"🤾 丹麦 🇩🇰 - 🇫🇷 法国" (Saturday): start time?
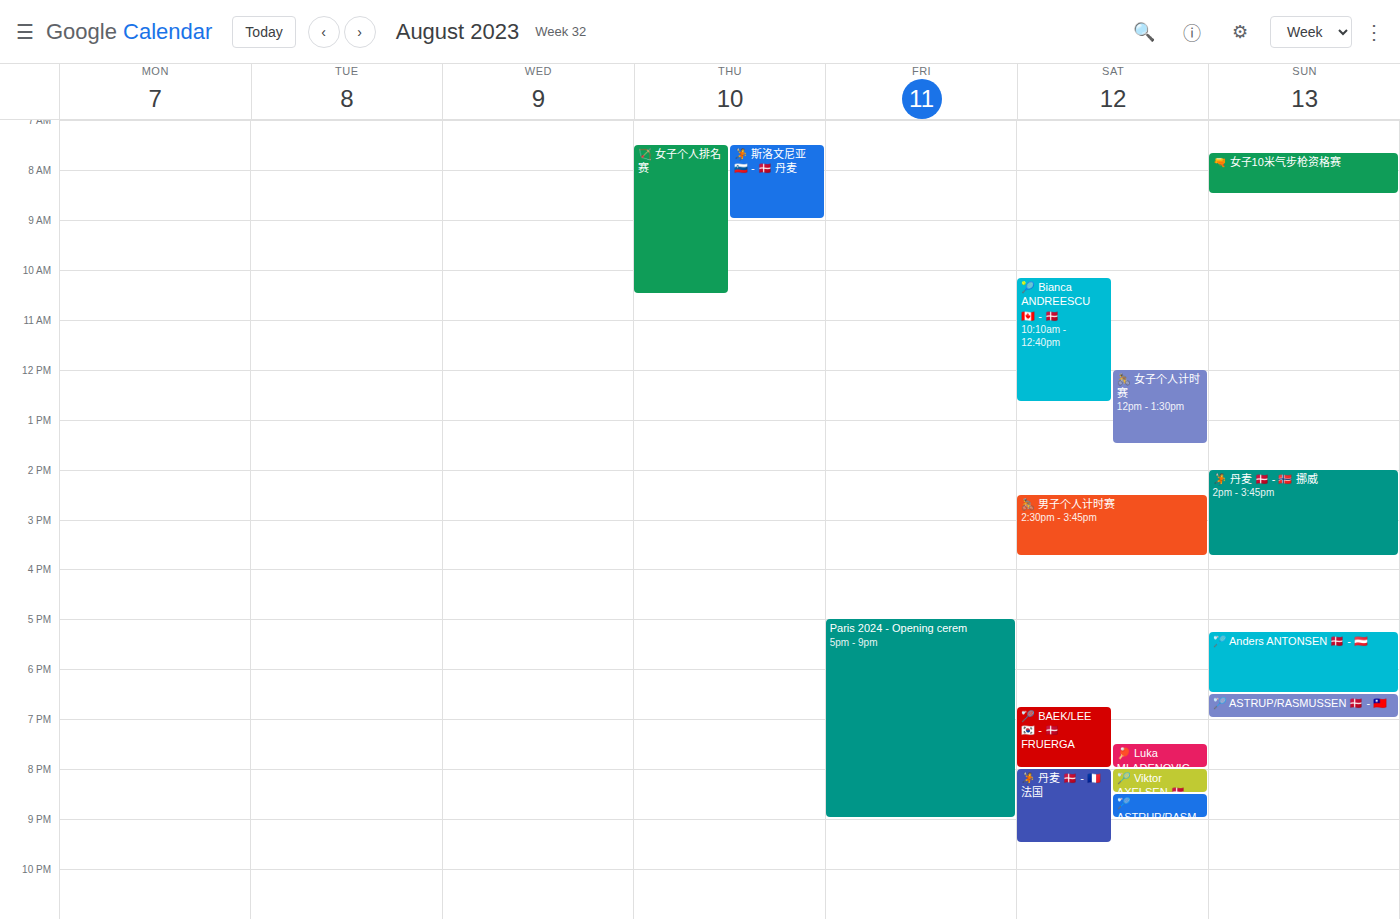
8:00 PM